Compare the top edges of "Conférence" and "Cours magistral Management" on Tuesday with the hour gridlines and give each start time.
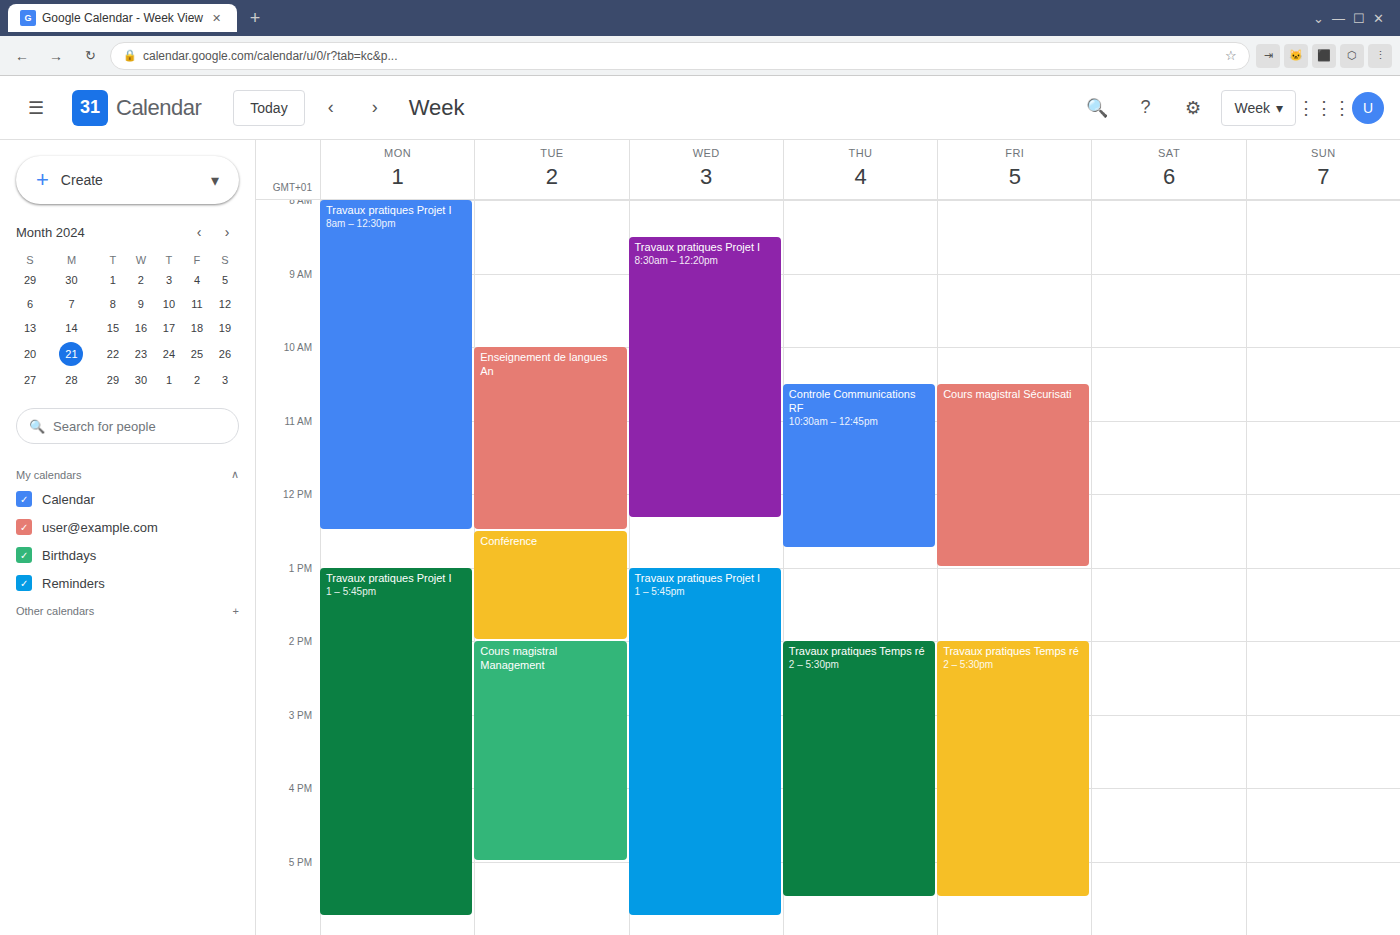
"Conférence": 12:30, halfway between the 12:00 and 13:00 lines. "Cours magistral Management": 14:00, exactly on the 14:00 line.